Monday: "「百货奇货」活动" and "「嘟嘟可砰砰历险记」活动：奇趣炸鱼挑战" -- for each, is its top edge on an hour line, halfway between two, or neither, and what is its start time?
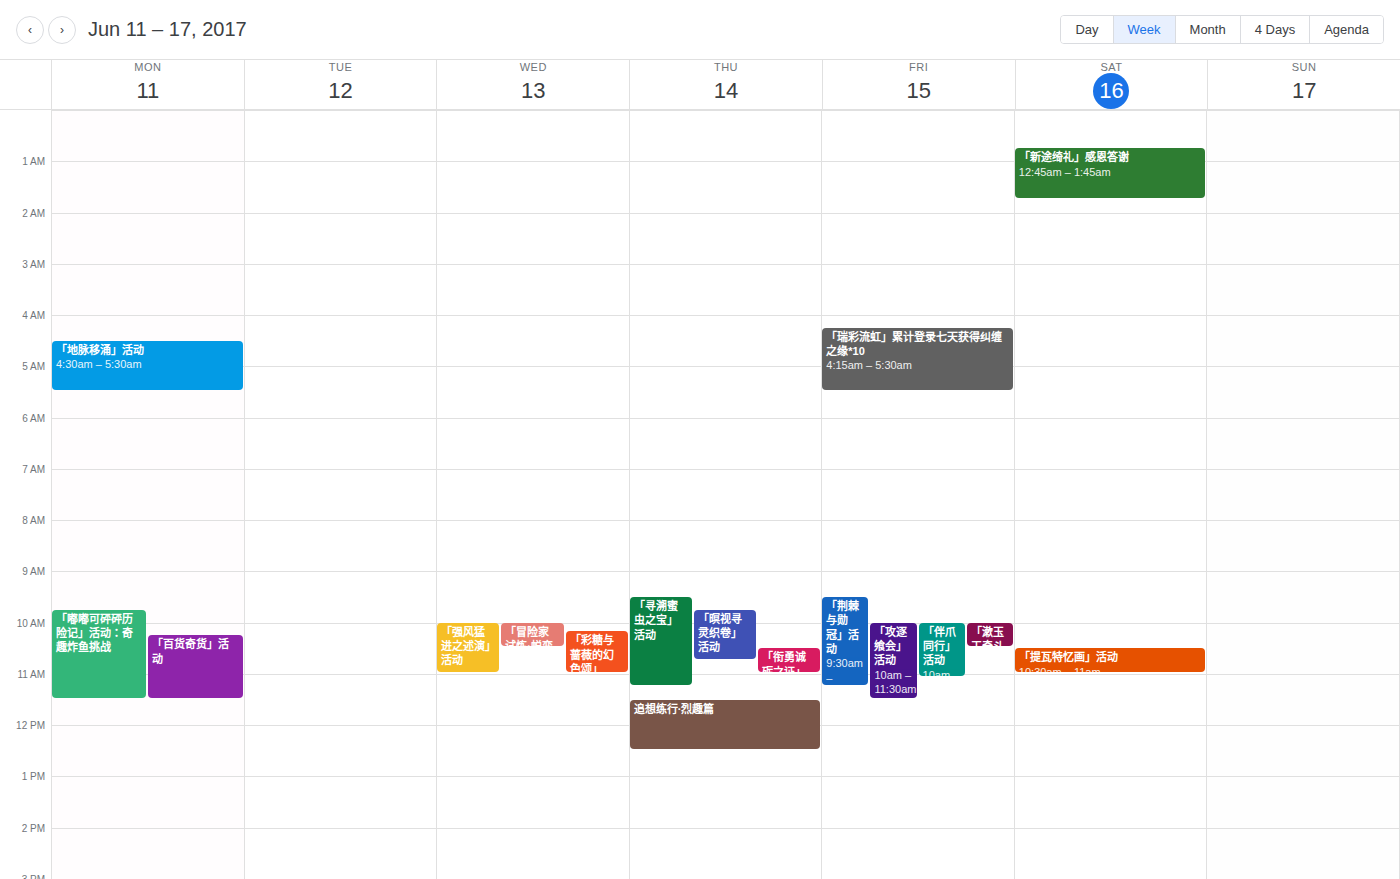
"「百货奇货」活动": 10:15 AM, neither: a quarter of the way from the 10 AM line to the 11 AM line. "「嘟嘟可砰砰历险记」活动：奇趣炸鱼挑战": 9:45 AM, neither: three quarters of the way from the 9 AM line to the 10 AM line.